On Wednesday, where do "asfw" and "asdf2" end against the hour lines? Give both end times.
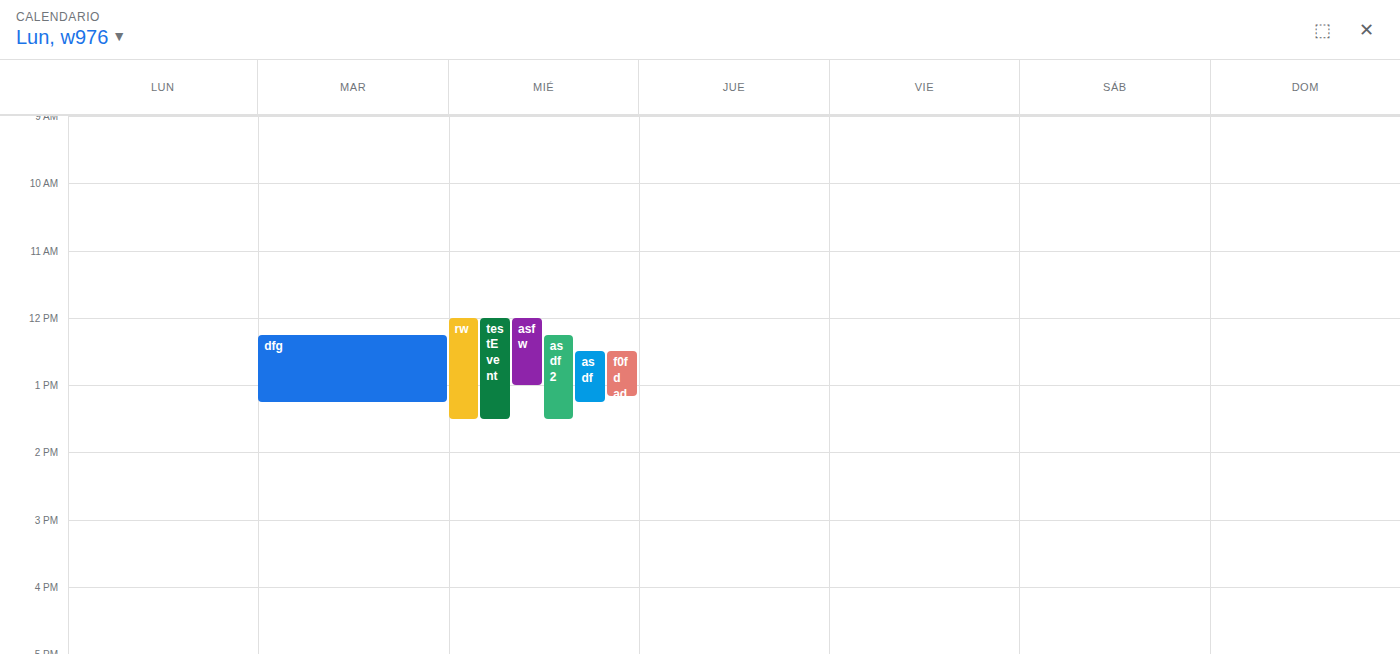
"asfw": 1:00 PM, exactly on the 1 PM line. "asdf2": 1:30 PM, halfway between the 1 PM and 2 PM lines.